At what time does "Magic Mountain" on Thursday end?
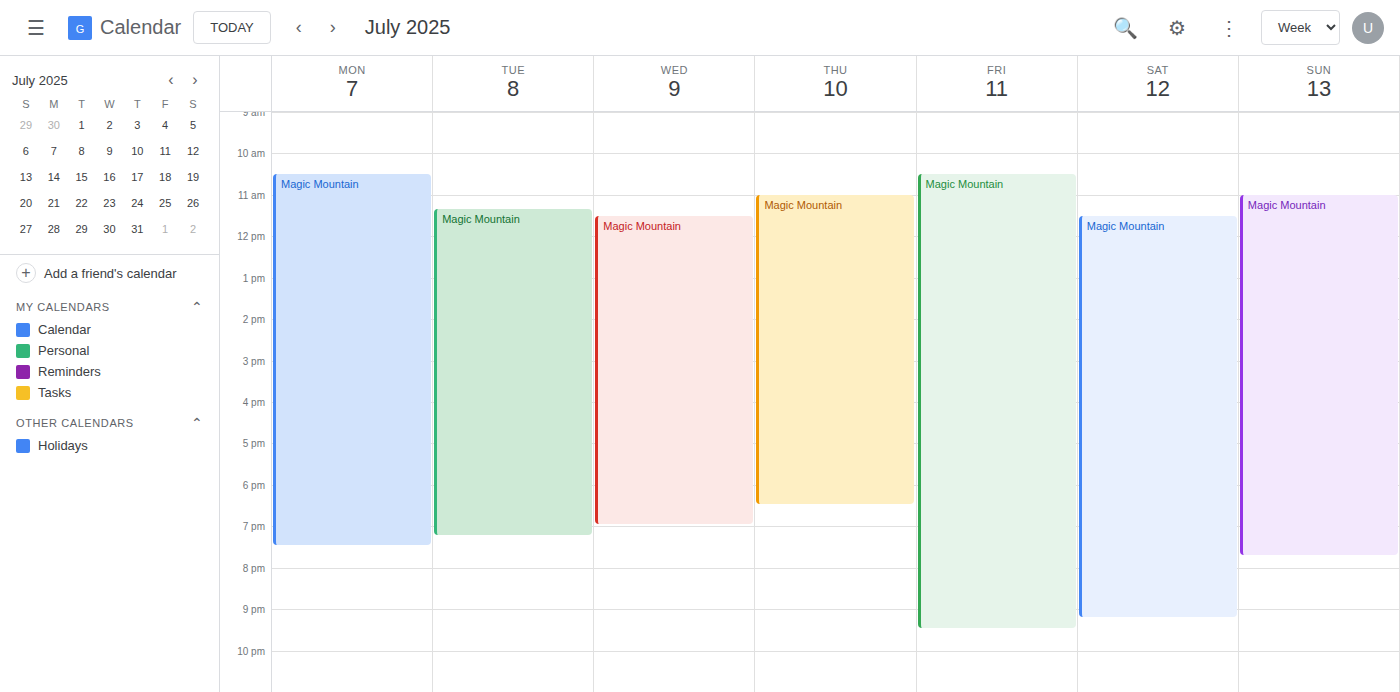
6:30 PM